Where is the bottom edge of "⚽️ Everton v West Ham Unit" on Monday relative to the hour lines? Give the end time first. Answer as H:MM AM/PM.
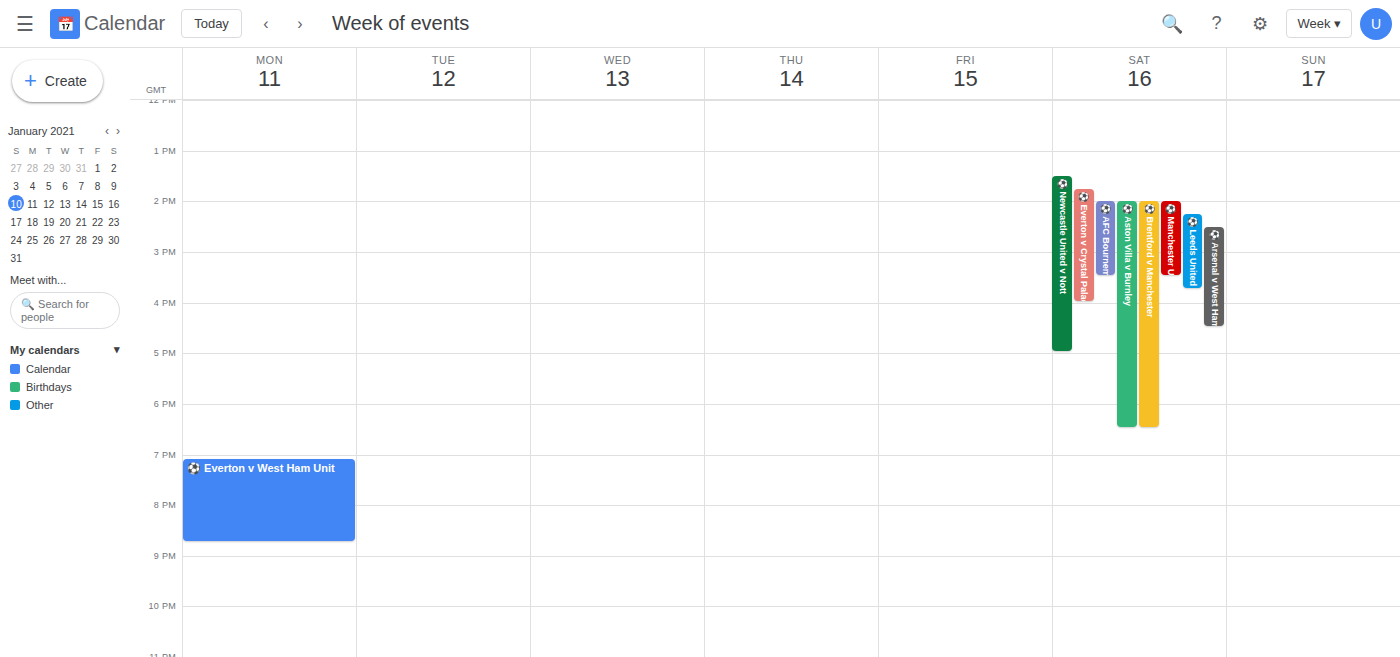
8:45 PM -- neither: three quarters of the way from the 8 PM line to the 9 PM line.